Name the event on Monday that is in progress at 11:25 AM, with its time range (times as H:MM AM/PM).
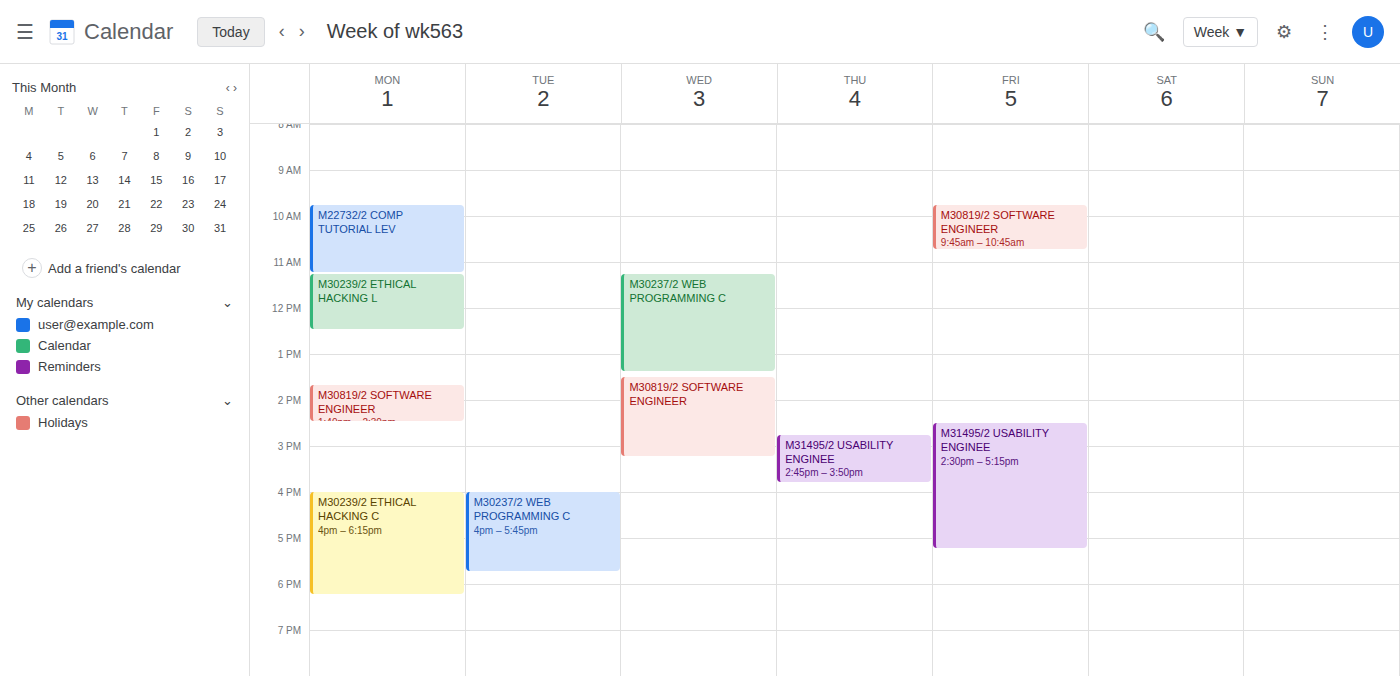
"M30239/2 ETHICAL HACKING L", 11:15 AM to 12:30 PM